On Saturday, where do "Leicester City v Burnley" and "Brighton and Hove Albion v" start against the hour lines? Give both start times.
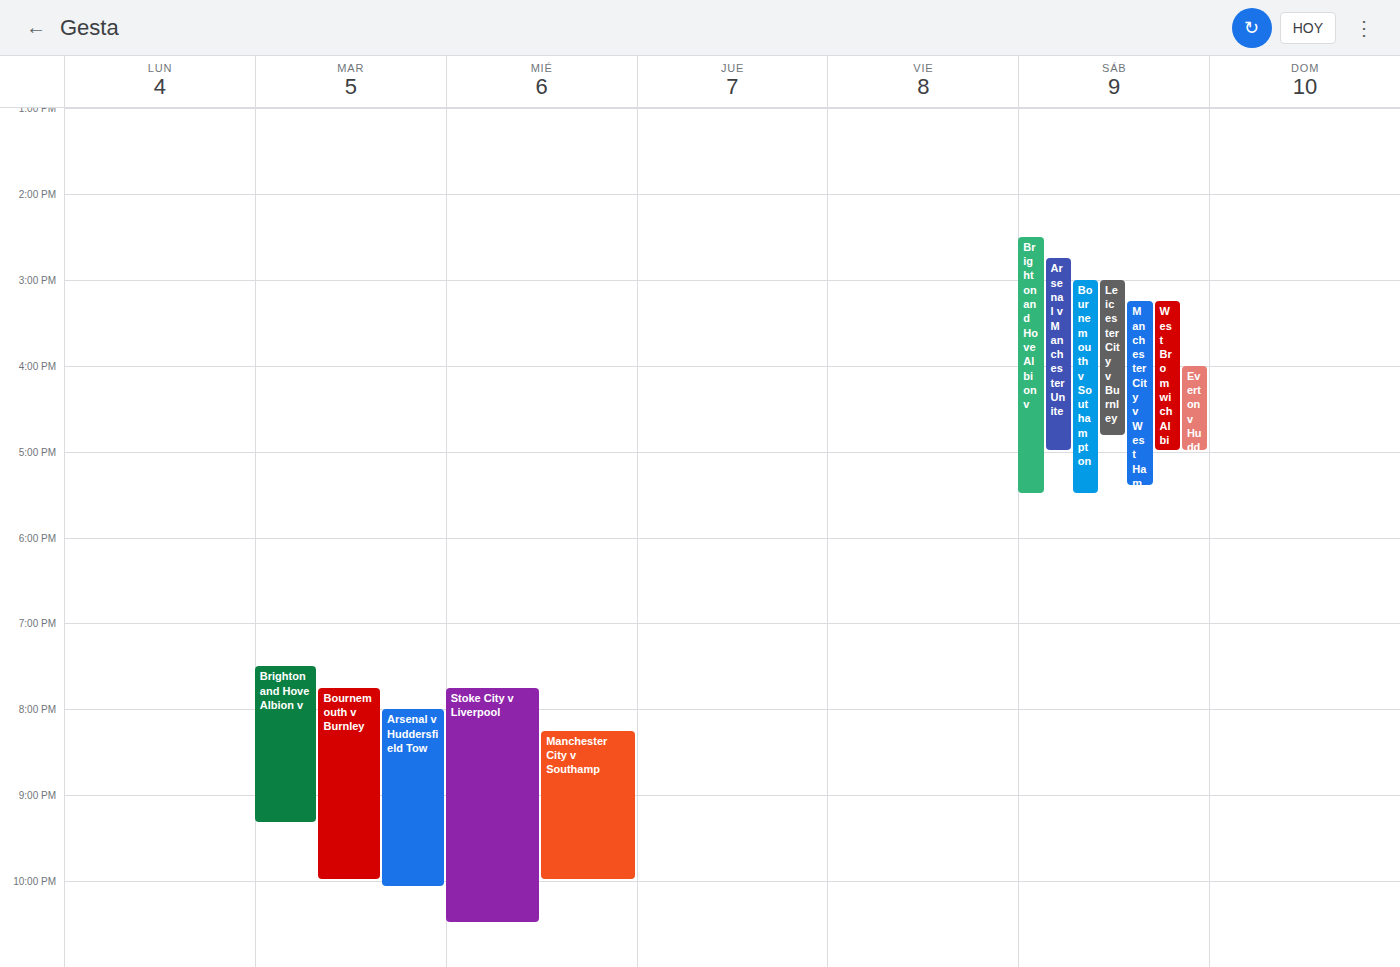
"Leicester City v Burnley": 3:00 PM, exactly on the 3 PM line. "Brighton and Hove Albion v": 2:30 PM, halfway between the 2 PM and 3 PM lines.